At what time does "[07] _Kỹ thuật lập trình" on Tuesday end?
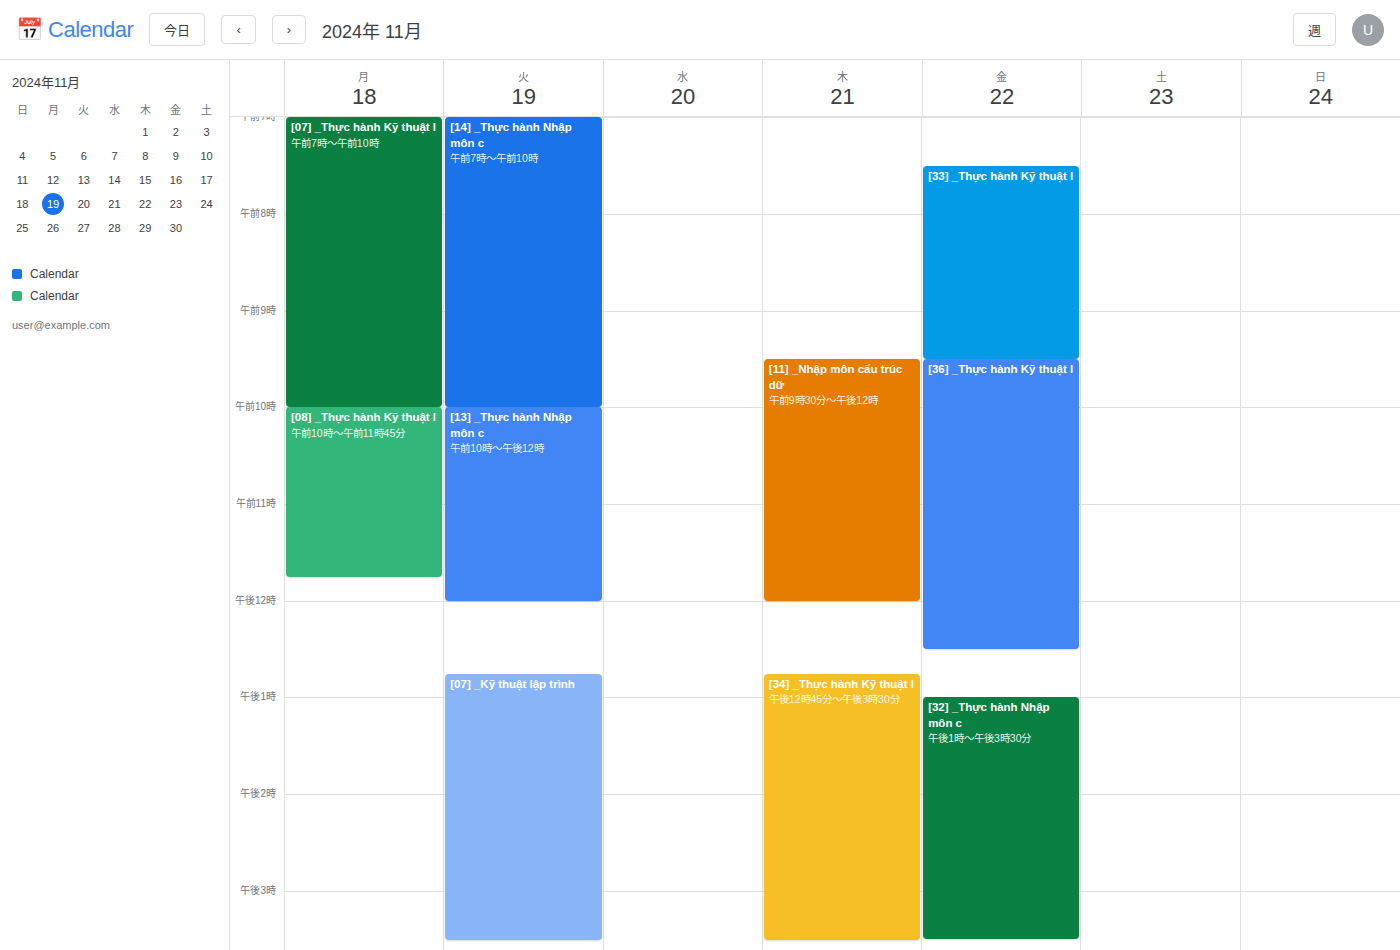
3:30 PM